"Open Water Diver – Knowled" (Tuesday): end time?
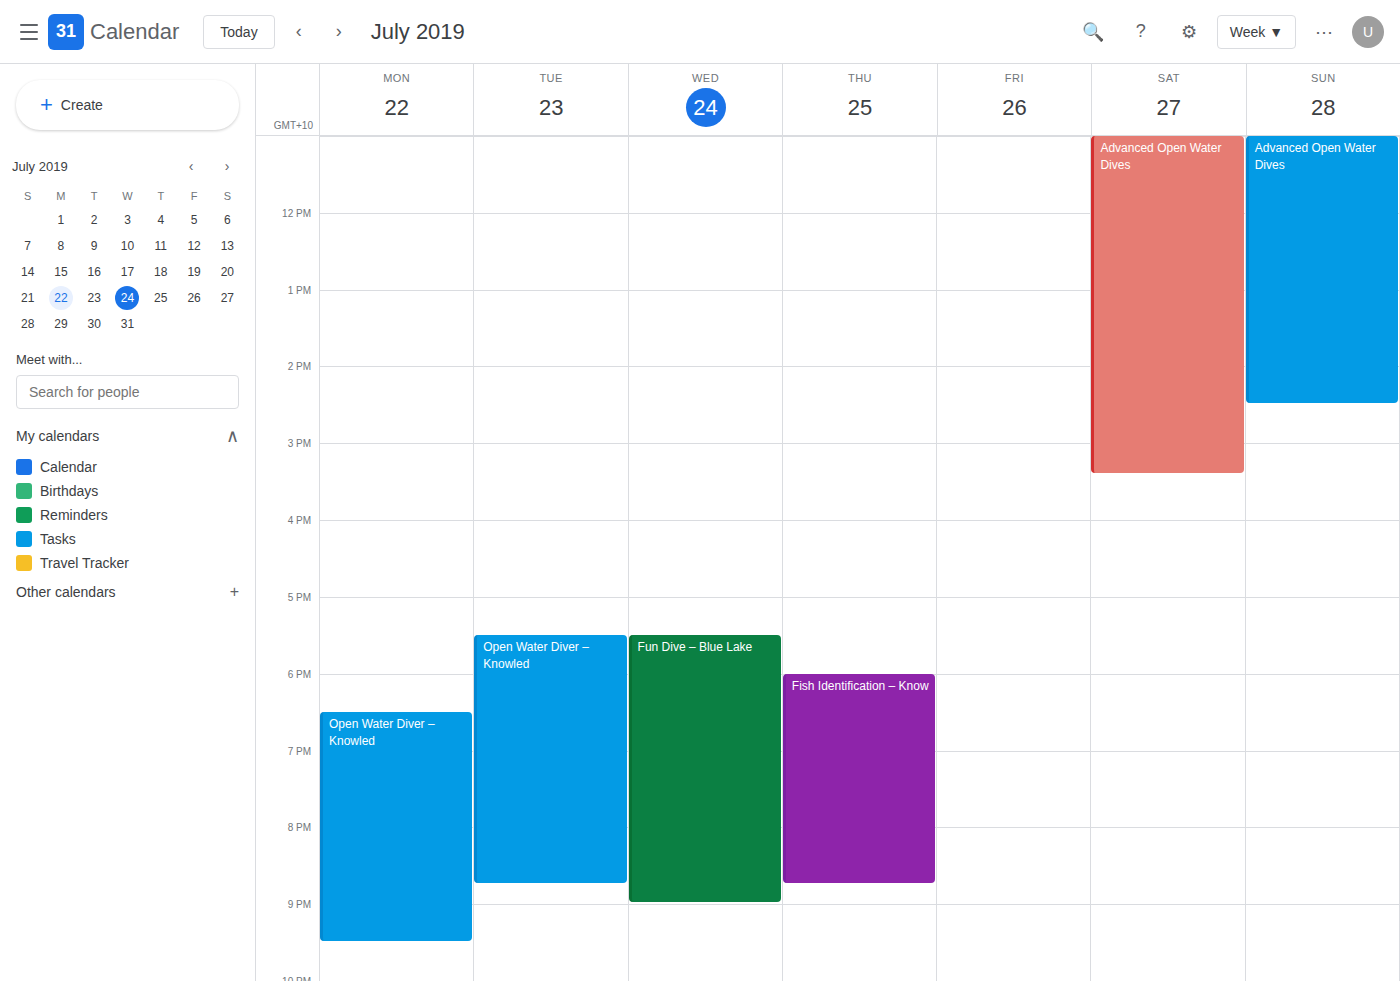
8:45 PM